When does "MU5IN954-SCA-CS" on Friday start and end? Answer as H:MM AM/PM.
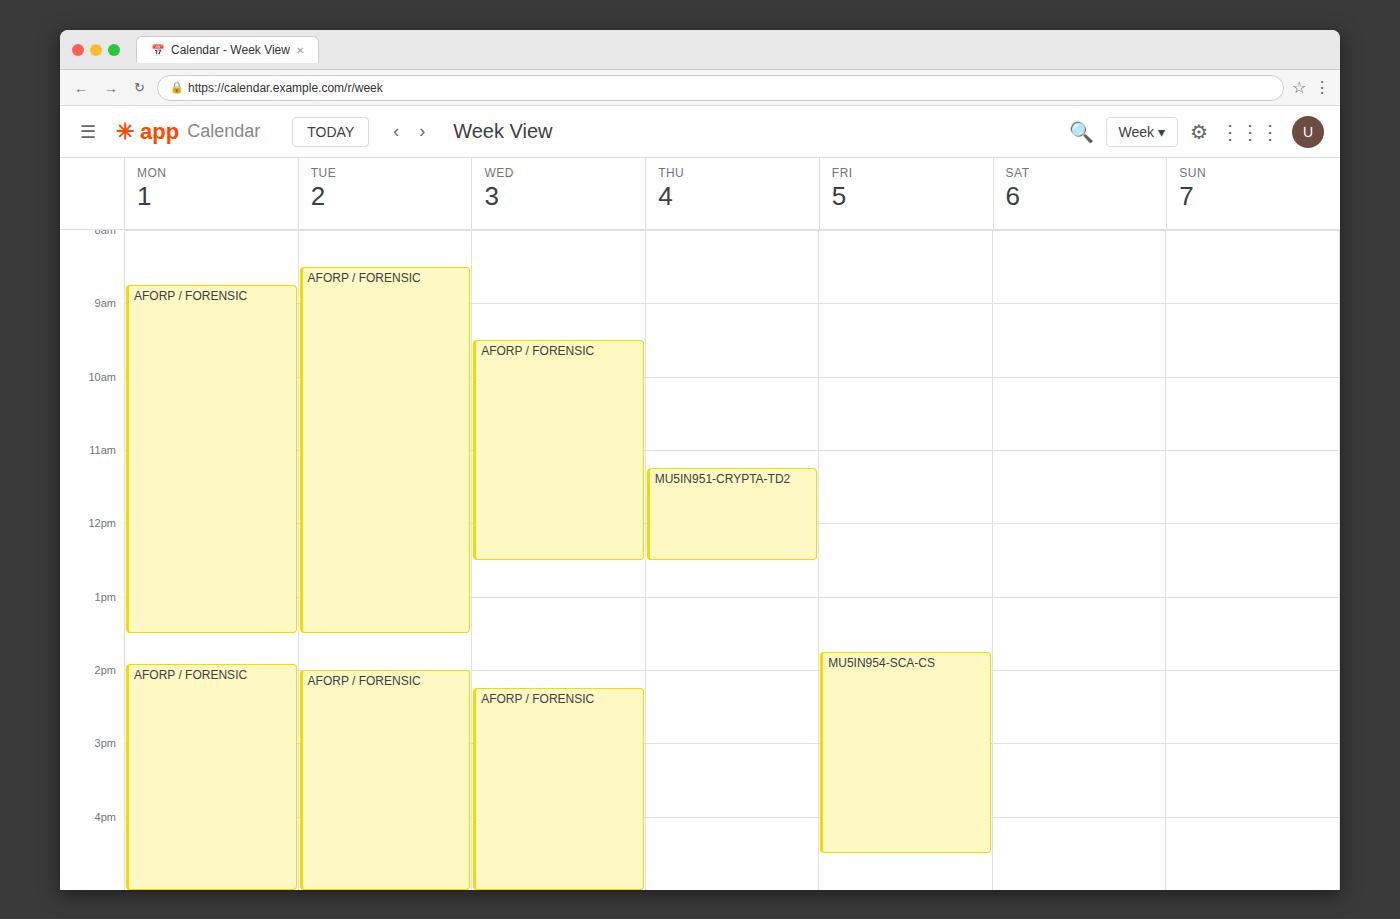
1:45 PM to 4:30 PM